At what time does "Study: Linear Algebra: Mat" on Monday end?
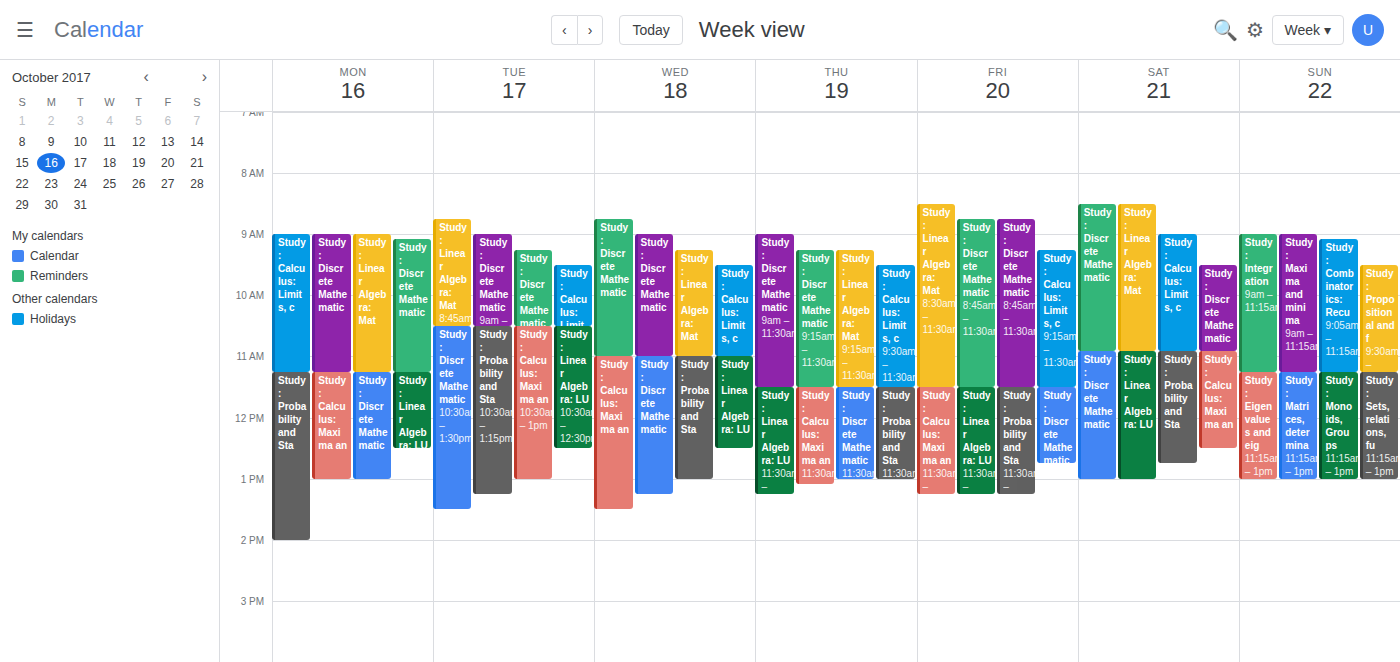
11:15